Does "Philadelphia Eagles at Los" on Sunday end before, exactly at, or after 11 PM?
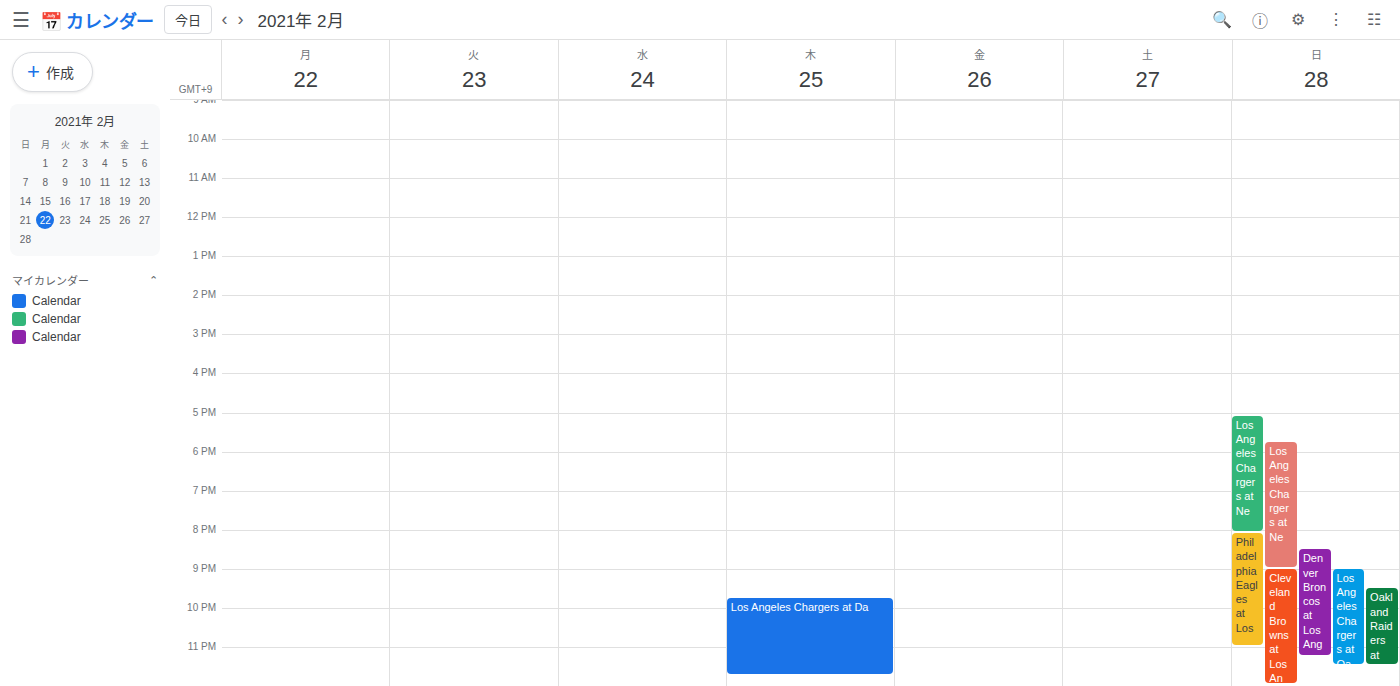
11:00 PM -- exactly at 11 PM, on the 11 PM line.